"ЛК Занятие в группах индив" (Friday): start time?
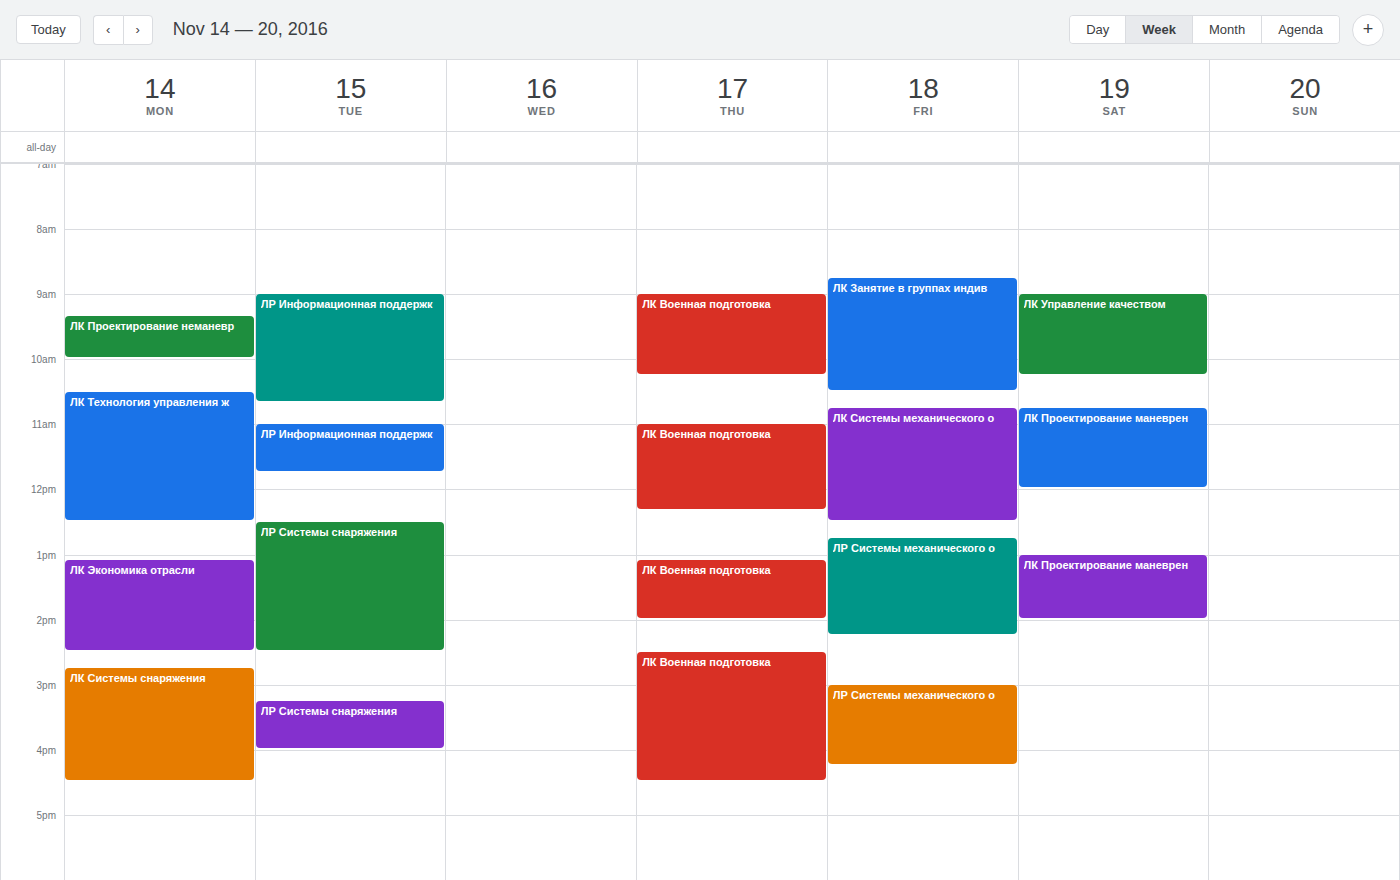
8:45 AM